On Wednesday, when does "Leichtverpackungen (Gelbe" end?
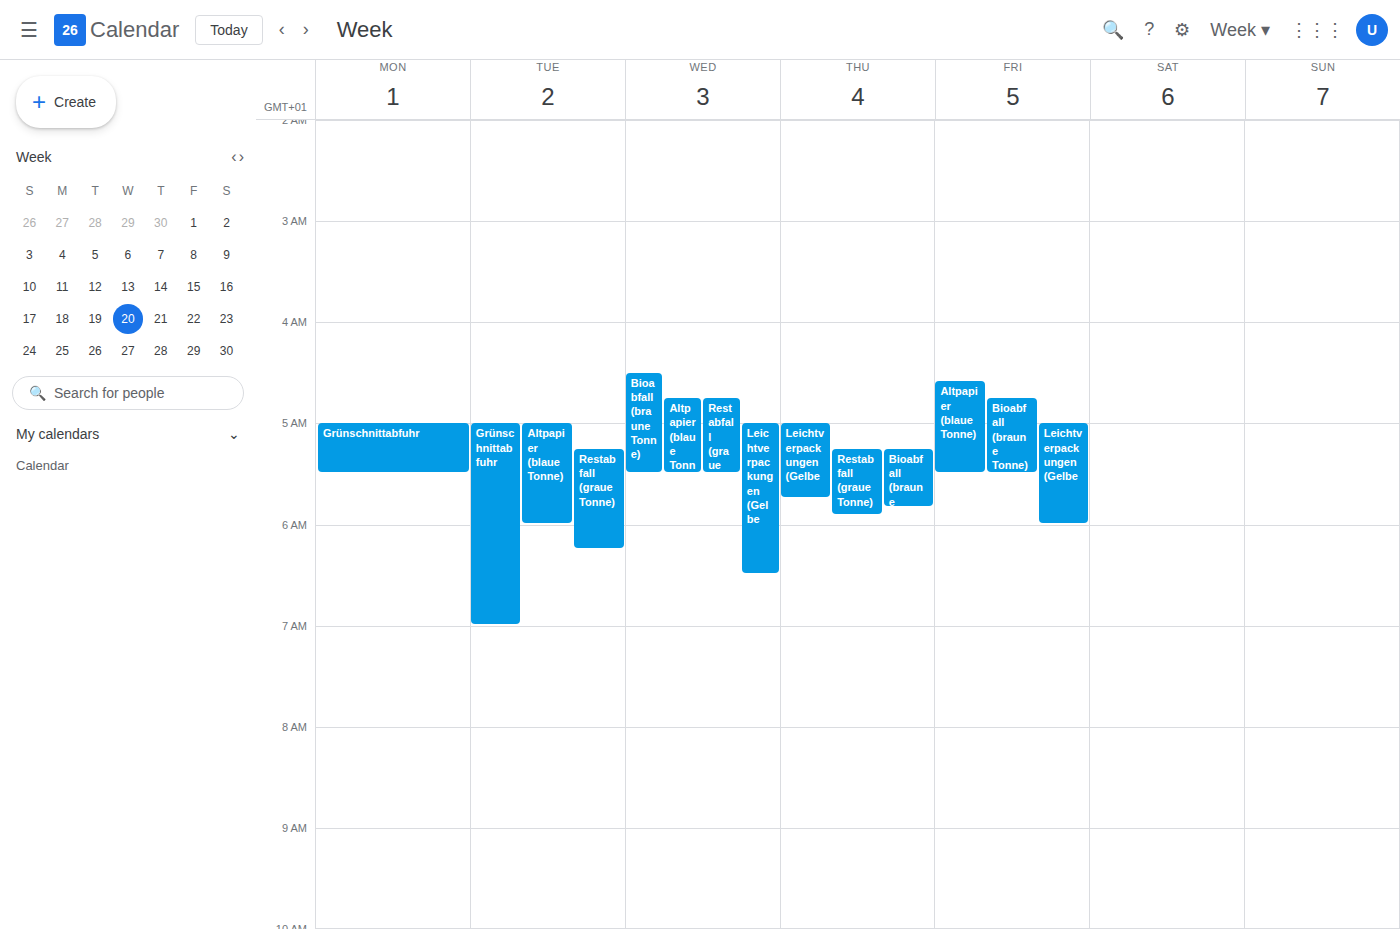
6:30 AM